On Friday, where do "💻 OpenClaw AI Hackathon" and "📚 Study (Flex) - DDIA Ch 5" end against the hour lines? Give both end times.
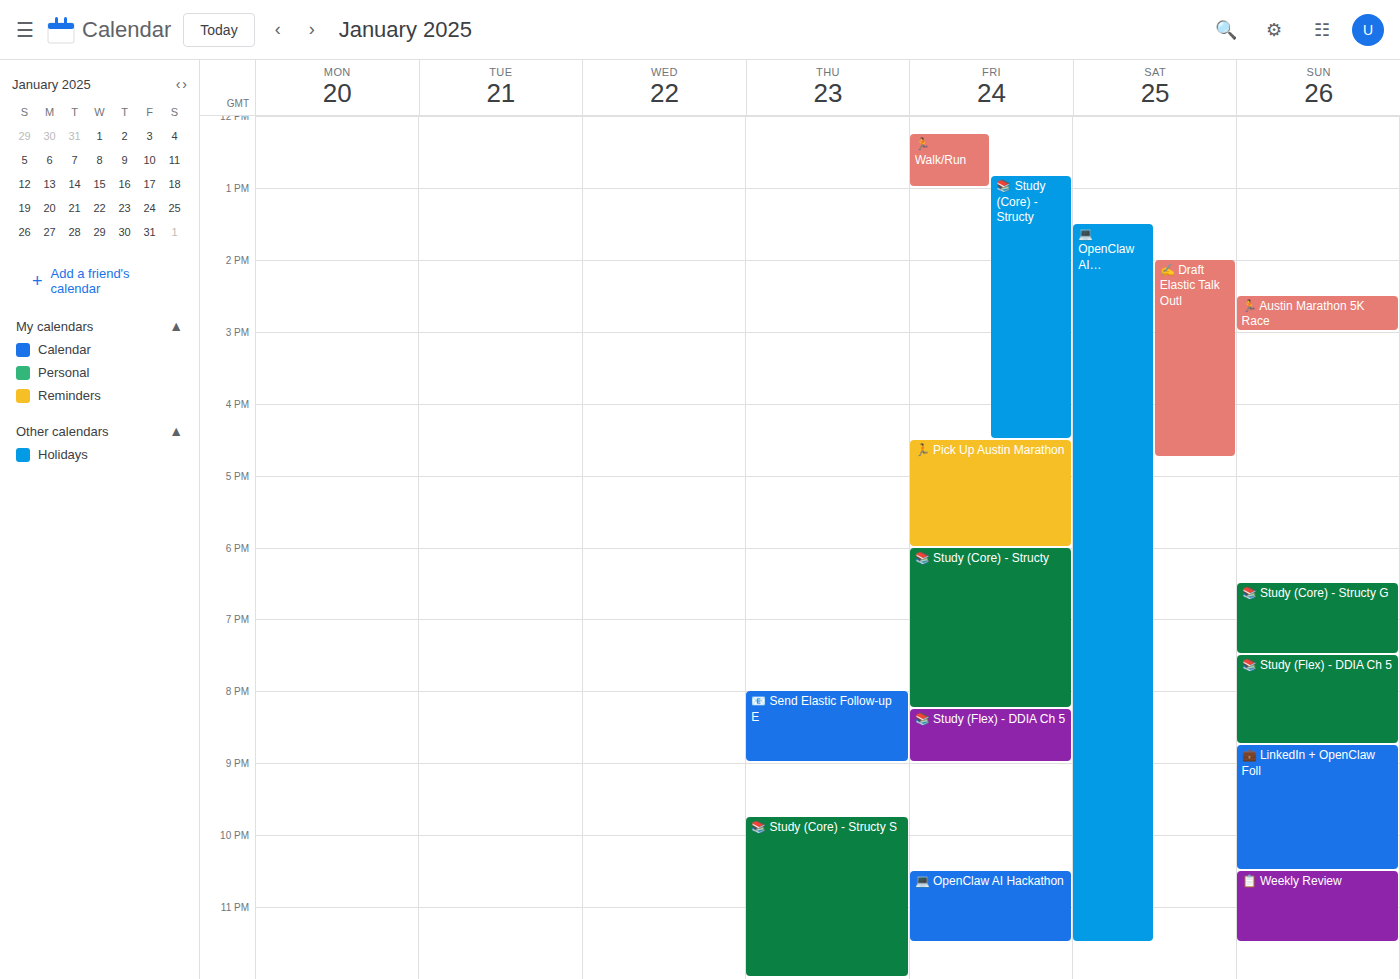
"💻 OpenClaw AI Hackathon": 11:30 PM, halfway between the 11 PM and 12 AM lines. "📚 Study (Flex) - DDIA Ch 5": 9:00 PM, exactly on the 9 PM line.